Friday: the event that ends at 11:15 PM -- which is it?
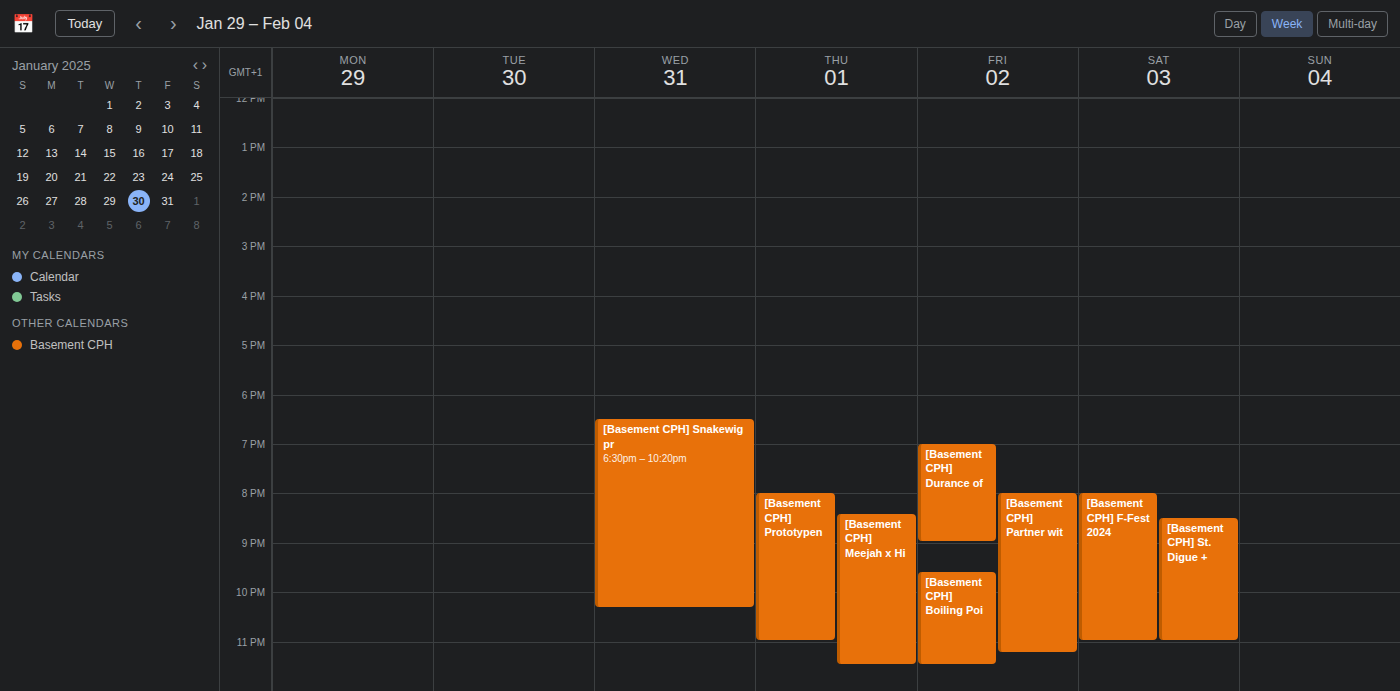
"[Basement CPH] Partner wit"